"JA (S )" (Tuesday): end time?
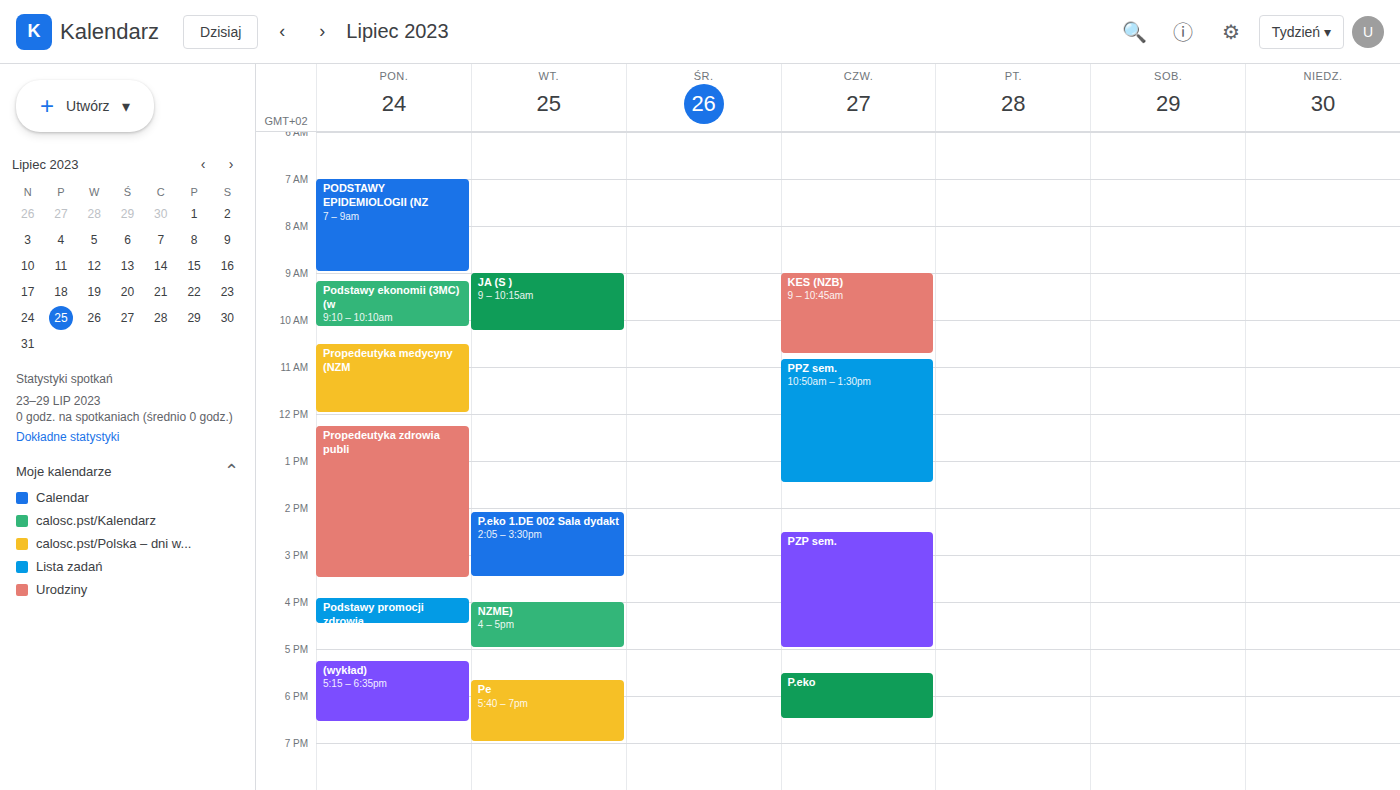
10:15